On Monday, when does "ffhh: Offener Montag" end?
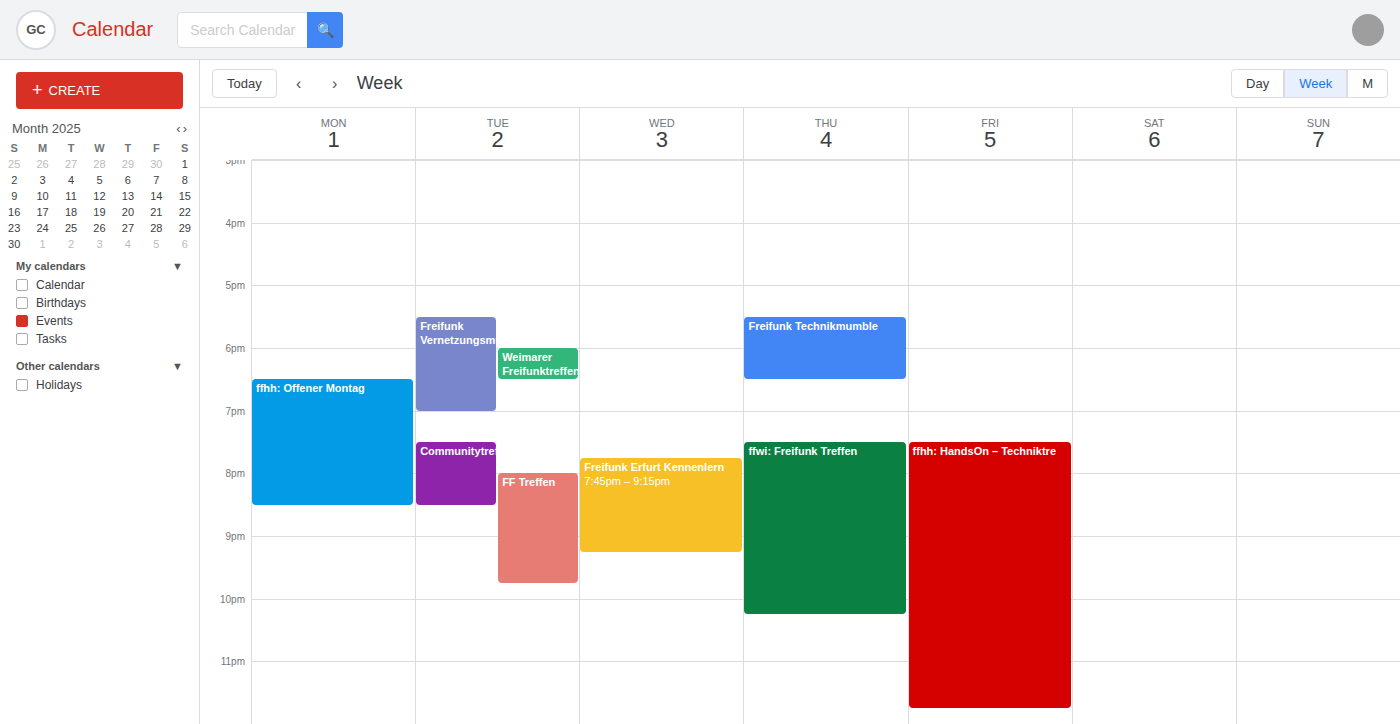
8:30 PM